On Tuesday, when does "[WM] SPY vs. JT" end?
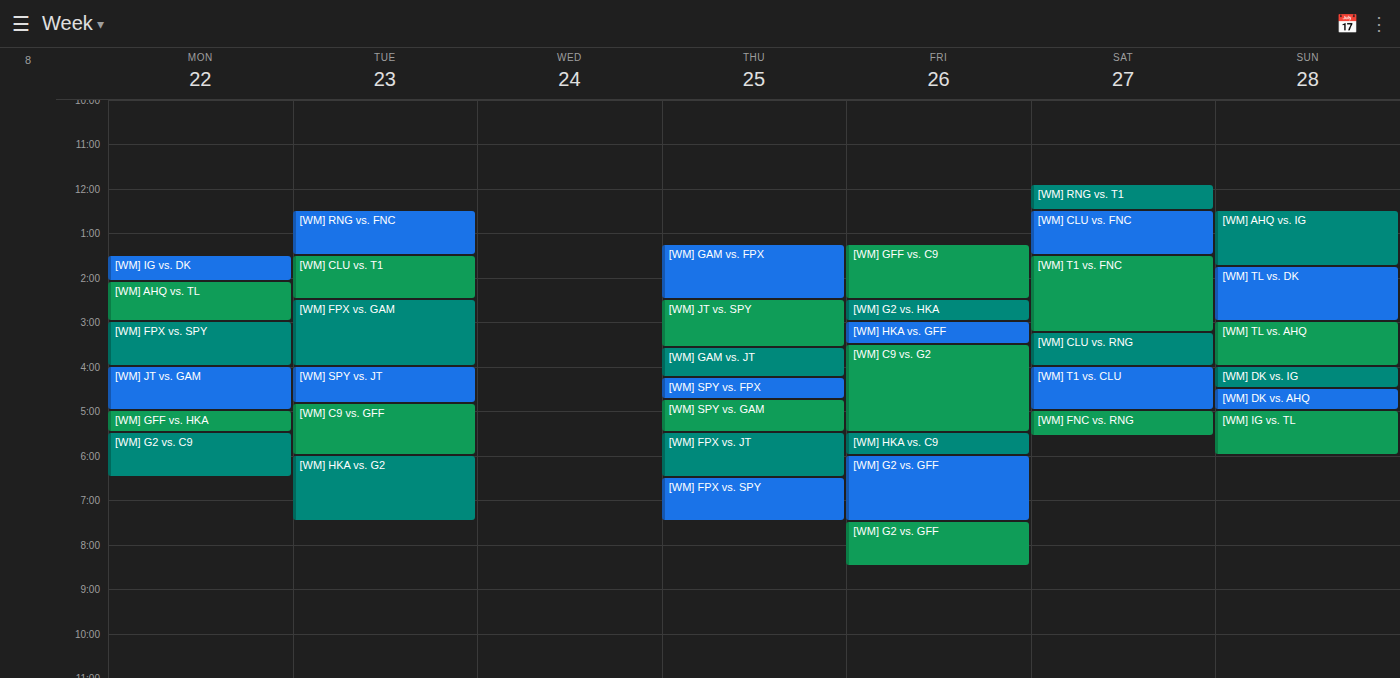
4:50 PM